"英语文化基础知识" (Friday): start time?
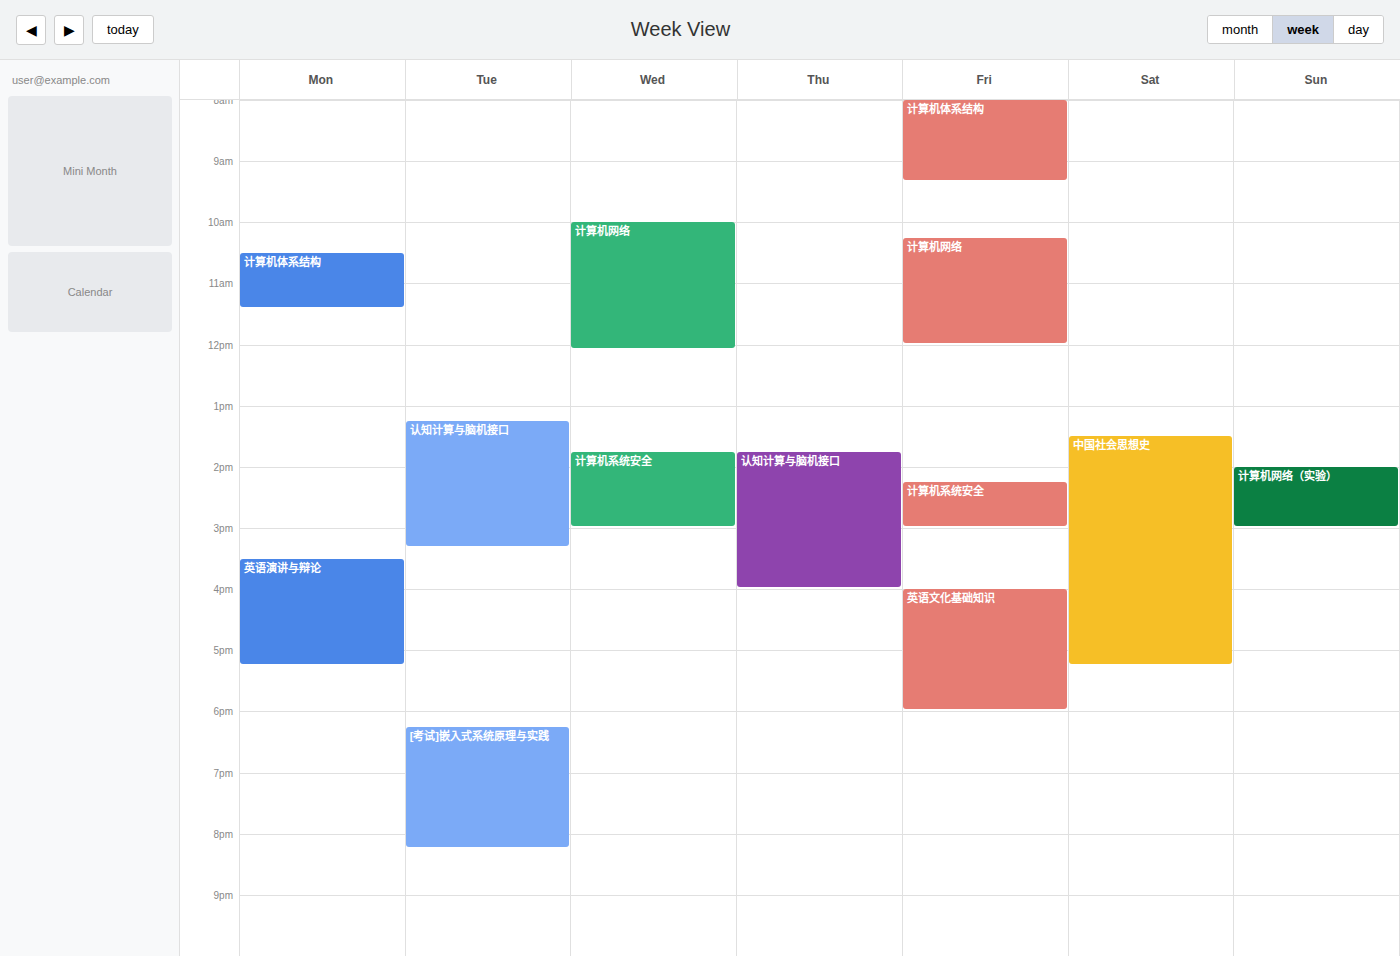
4:00 PM